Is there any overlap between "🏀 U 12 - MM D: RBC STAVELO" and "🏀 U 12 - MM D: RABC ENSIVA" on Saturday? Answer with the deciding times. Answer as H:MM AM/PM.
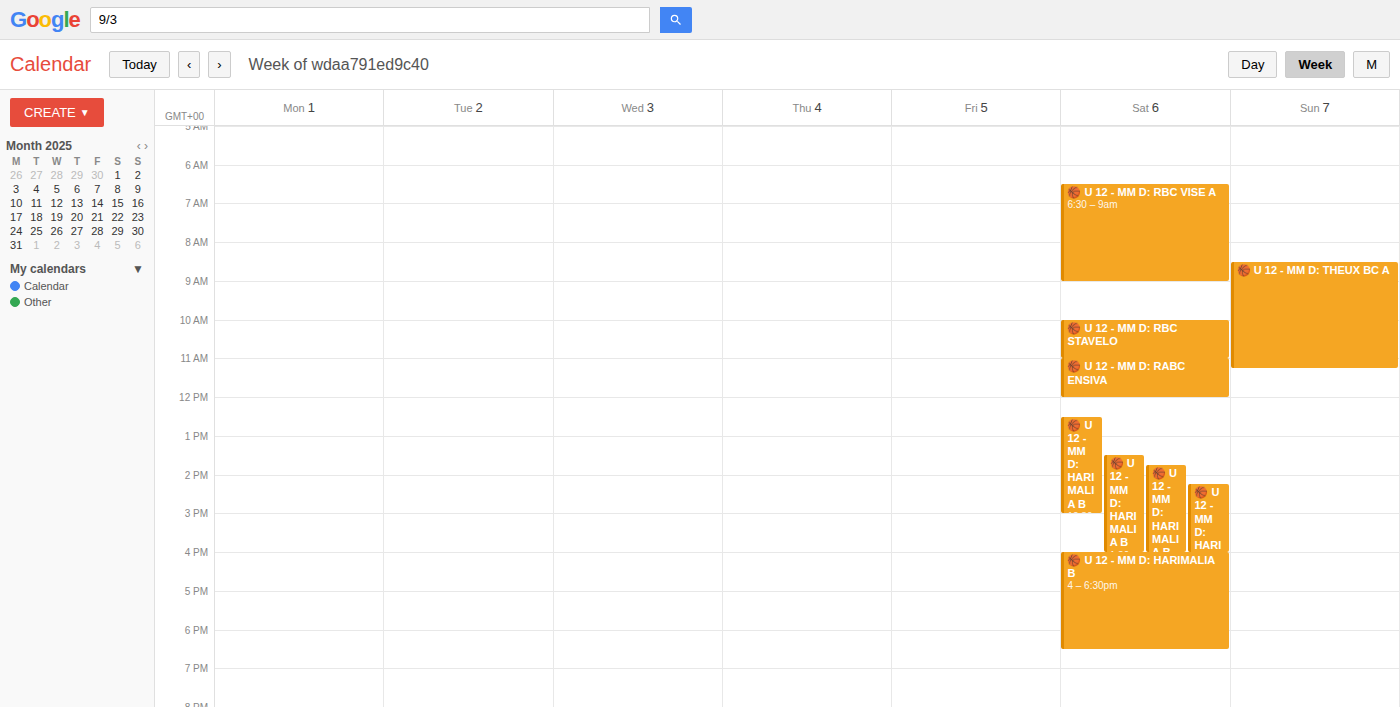
"🏀 U 12 - MM D: RBC STAVELO" ends at 11:00 AM, exactly when "🏀 U 12 - MM D: RABC ENSIVA" starts -- they touch but do not overlap.